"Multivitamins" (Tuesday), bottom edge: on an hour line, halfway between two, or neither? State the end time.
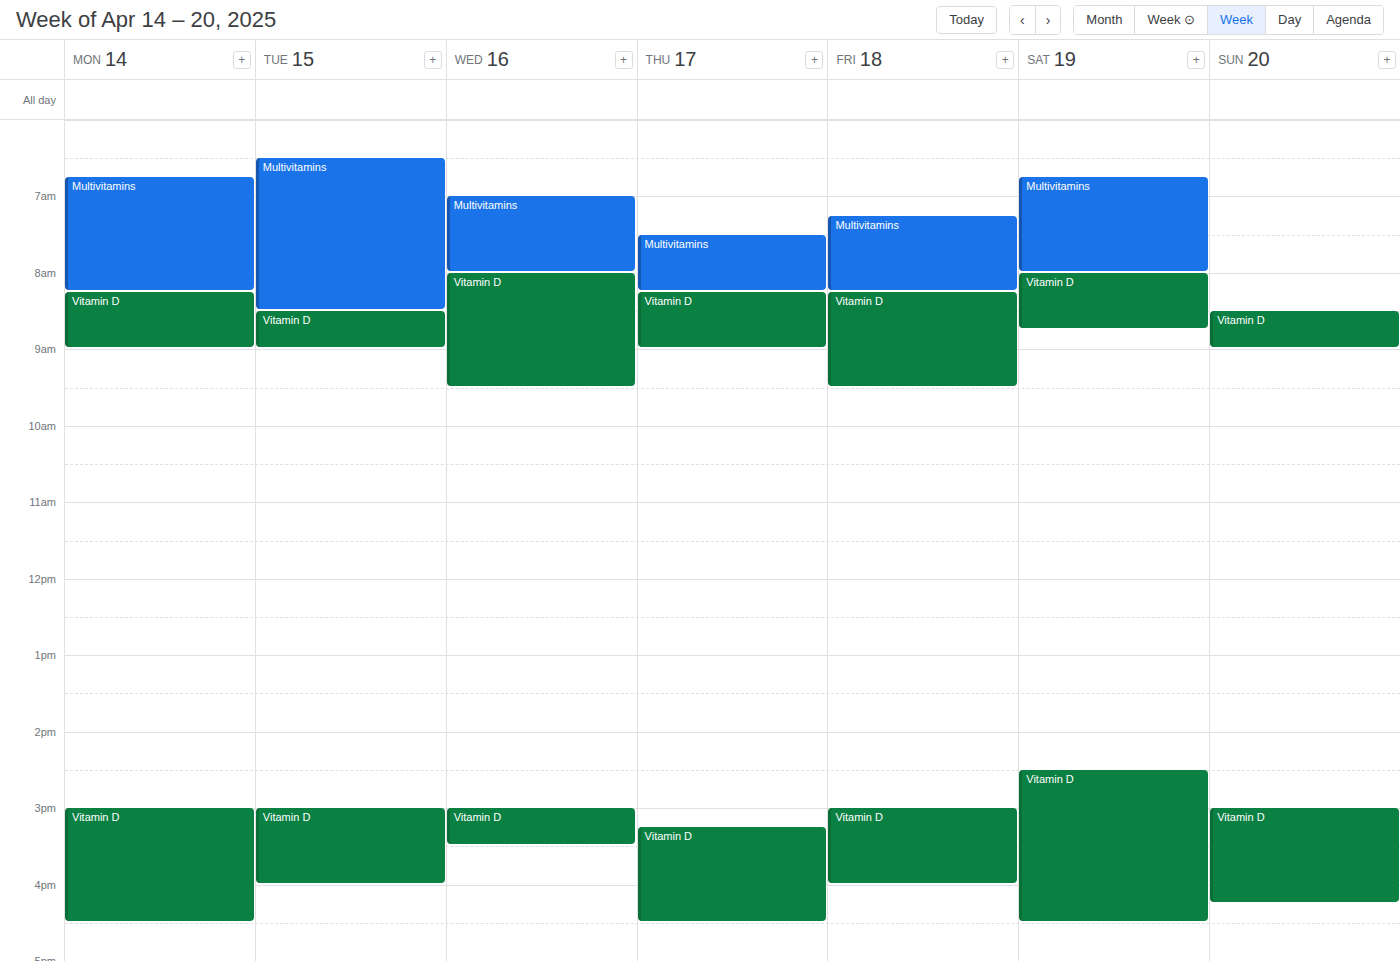
8:30 AM -- halfway between the 8 AM and 9 AM lines.